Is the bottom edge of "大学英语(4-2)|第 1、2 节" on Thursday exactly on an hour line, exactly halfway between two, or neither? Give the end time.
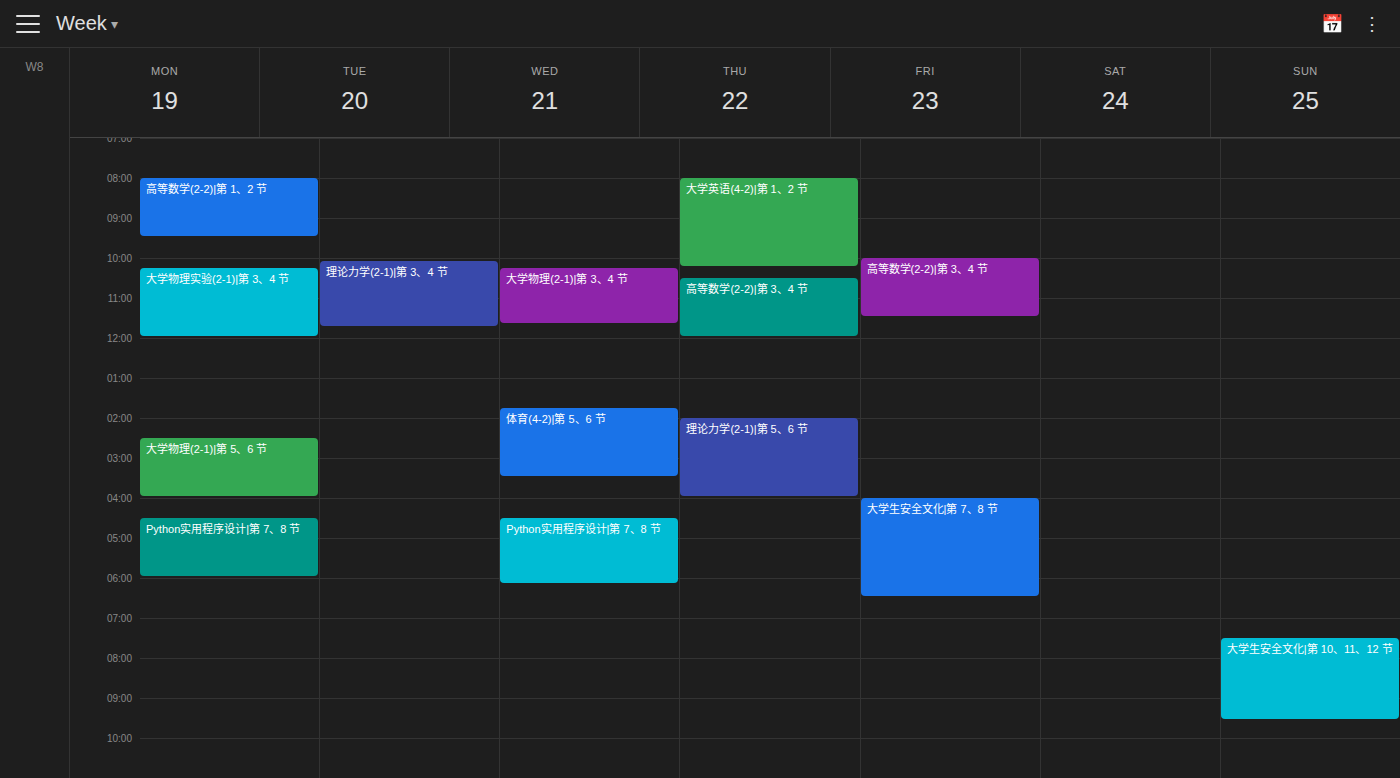
10:15 -- neither: a quarter of the way from the 10:00 line to the 11:00 line.